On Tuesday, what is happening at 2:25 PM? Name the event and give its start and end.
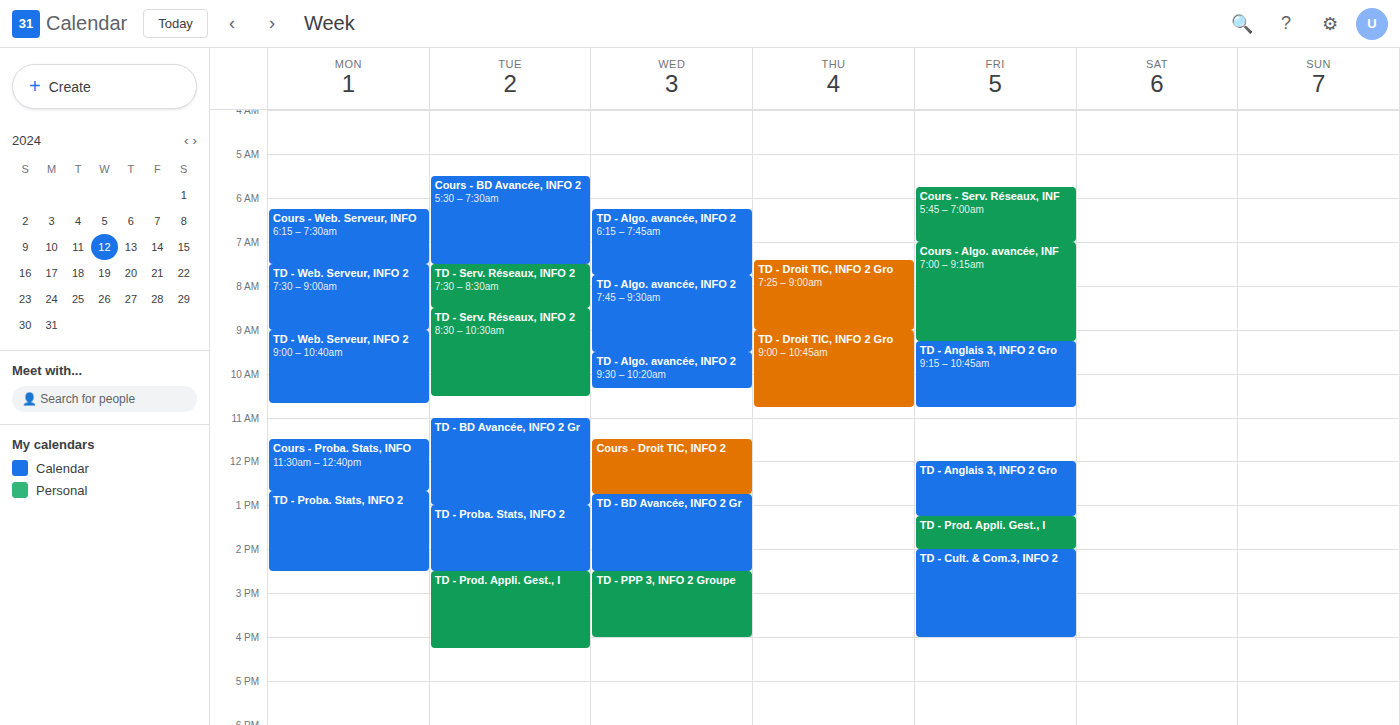
"TD - Proba. Stats, INFO 2", 1:00 PM to 2:30 PM